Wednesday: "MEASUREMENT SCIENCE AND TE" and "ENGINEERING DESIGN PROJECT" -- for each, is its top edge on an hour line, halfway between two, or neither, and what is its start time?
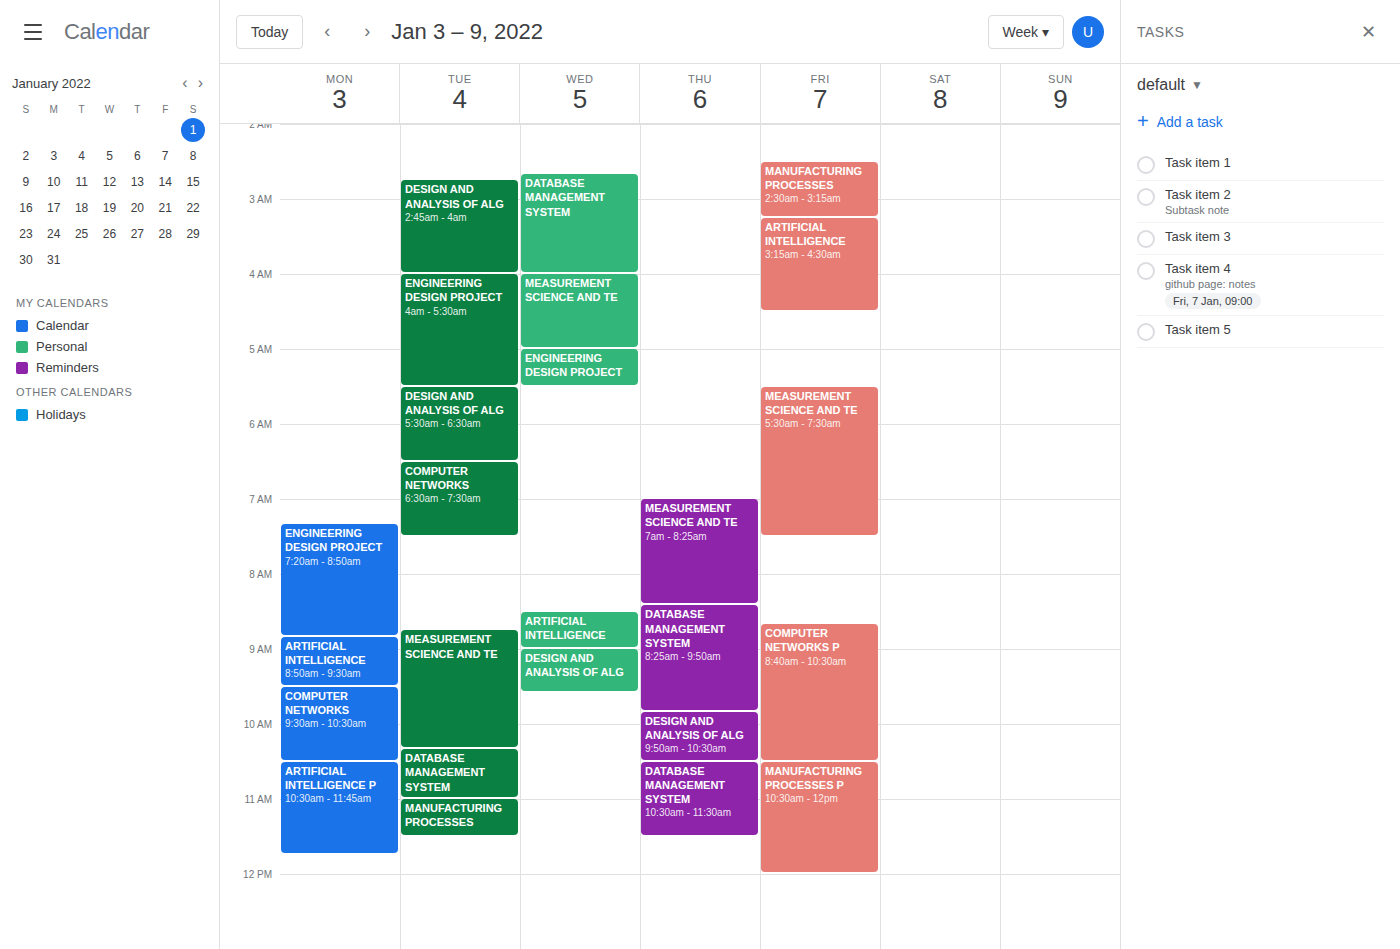
"MEASUREMENT SCIENCE AND TE": 4:00 AM, exactly on the 4 AM line. "ENGINEERING DESIGN PROJECT": 5:00 AM, exactly on the 5 AM line.